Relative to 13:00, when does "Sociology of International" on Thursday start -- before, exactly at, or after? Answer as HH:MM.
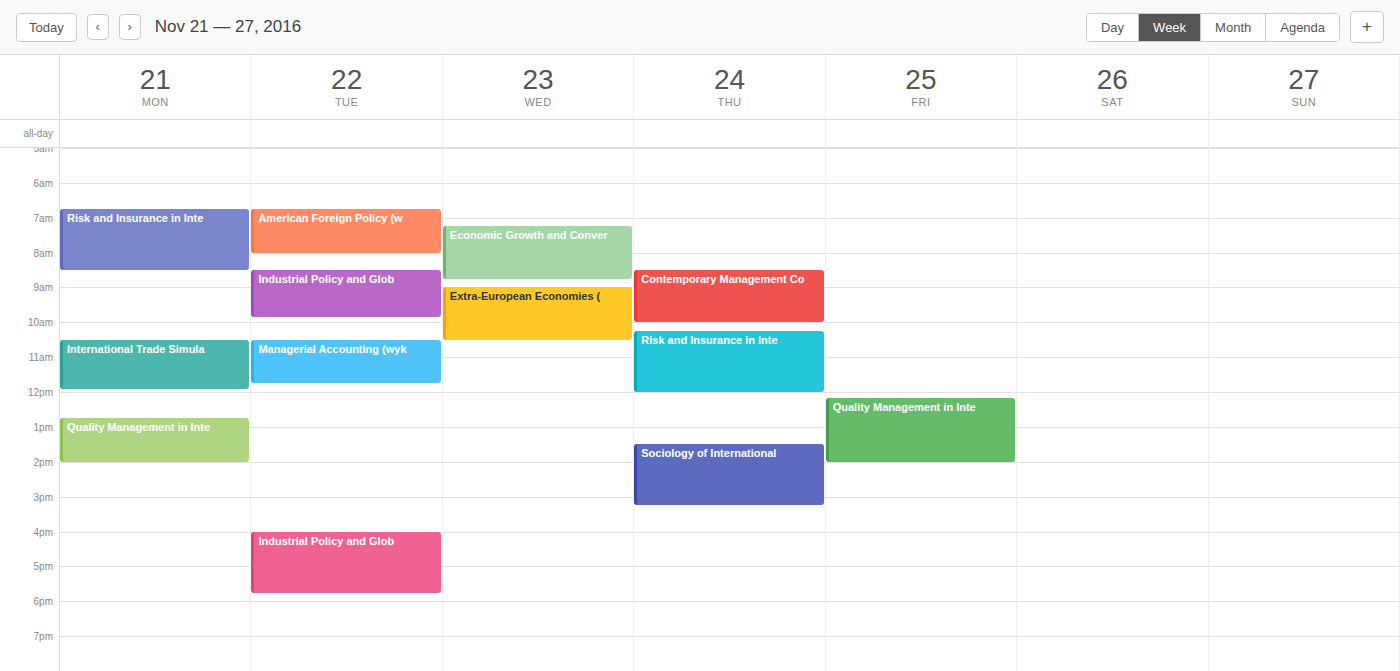
13:30 -- after 13:00, 30 minutes below the 13:00 line.